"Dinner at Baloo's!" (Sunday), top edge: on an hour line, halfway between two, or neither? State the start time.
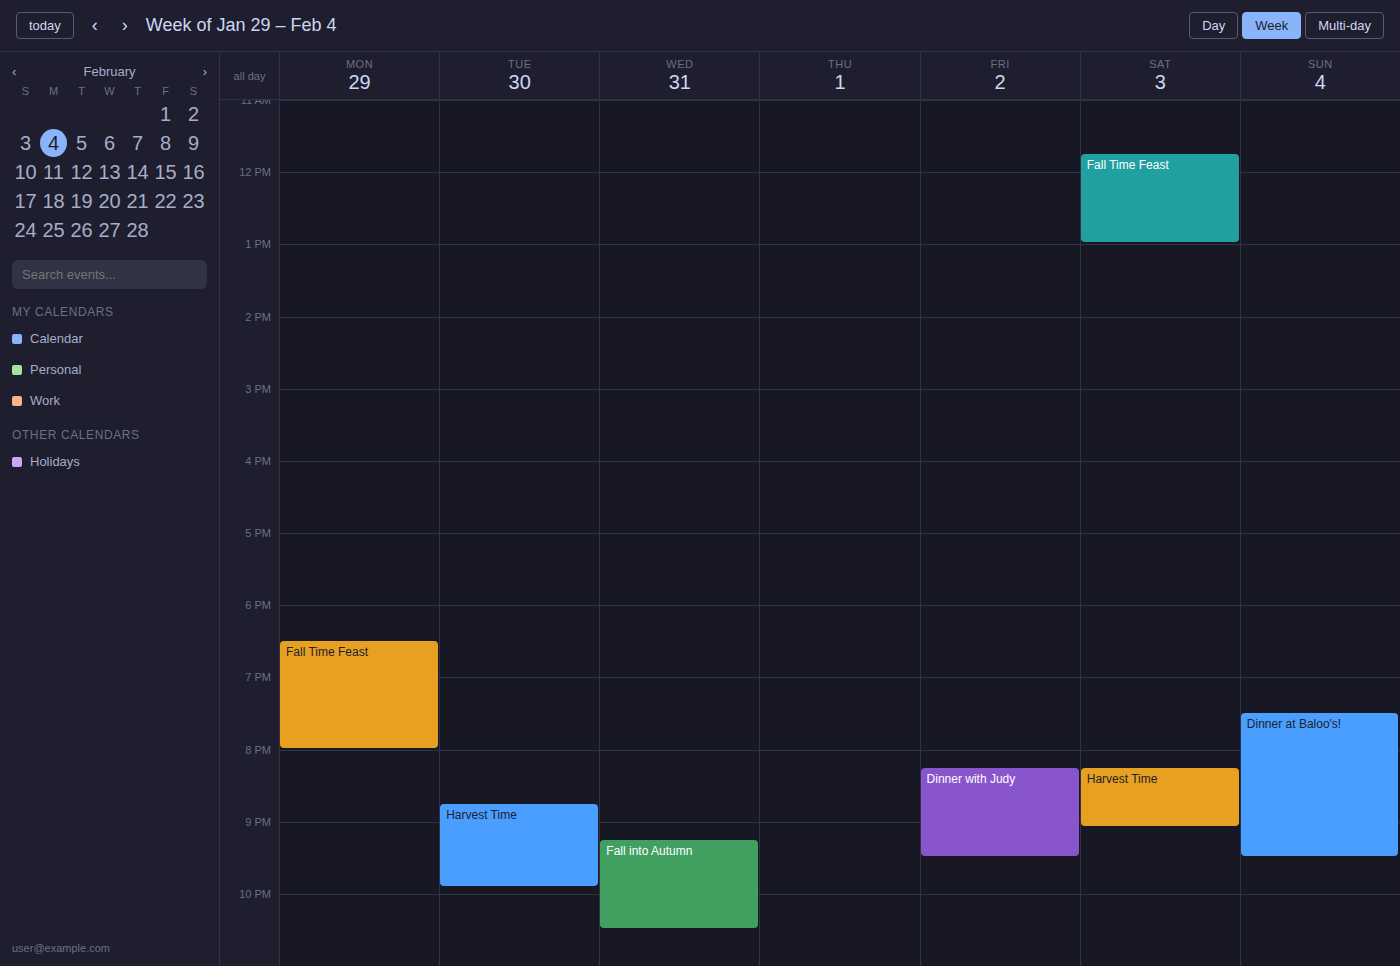
7:30 PM -- halfway between the 7 PM and 8 PM lines.